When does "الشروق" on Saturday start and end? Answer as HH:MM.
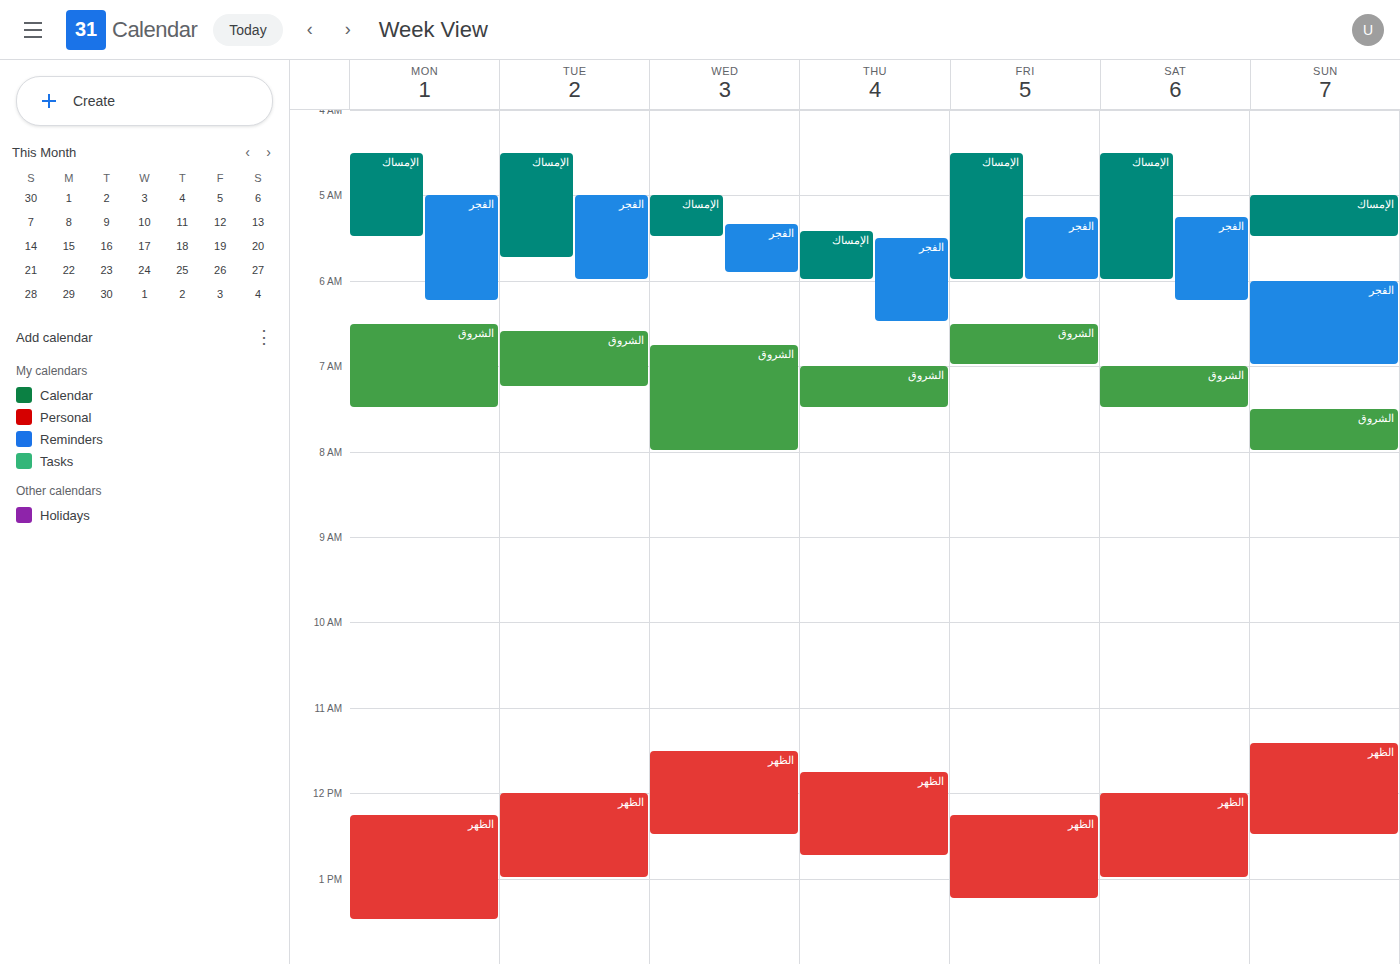
07:00 to 07:30